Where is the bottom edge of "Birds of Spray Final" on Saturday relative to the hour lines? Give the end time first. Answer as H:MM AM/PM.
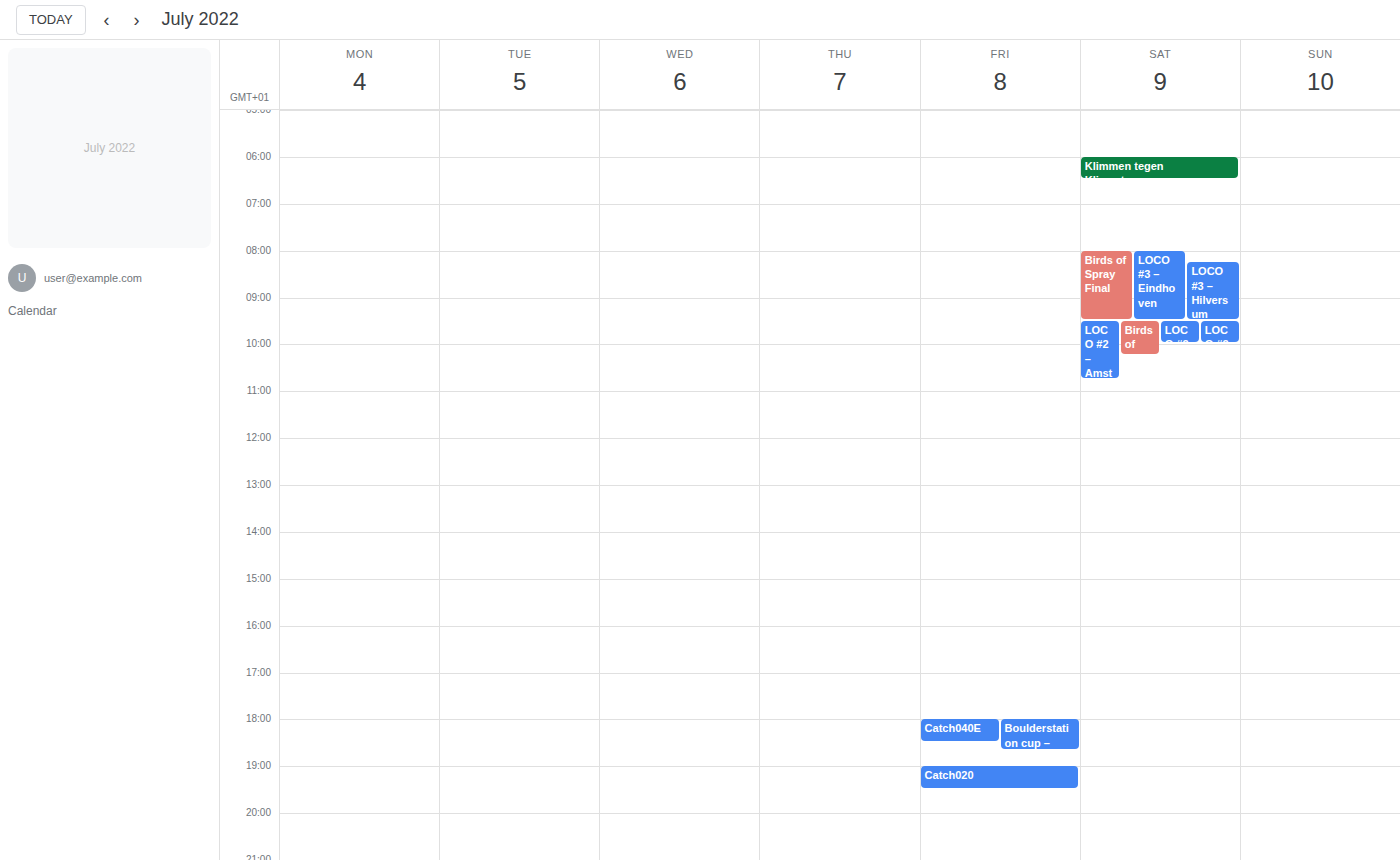
9:30 AM -- halfway between the 9 AM and 10 AM lines.